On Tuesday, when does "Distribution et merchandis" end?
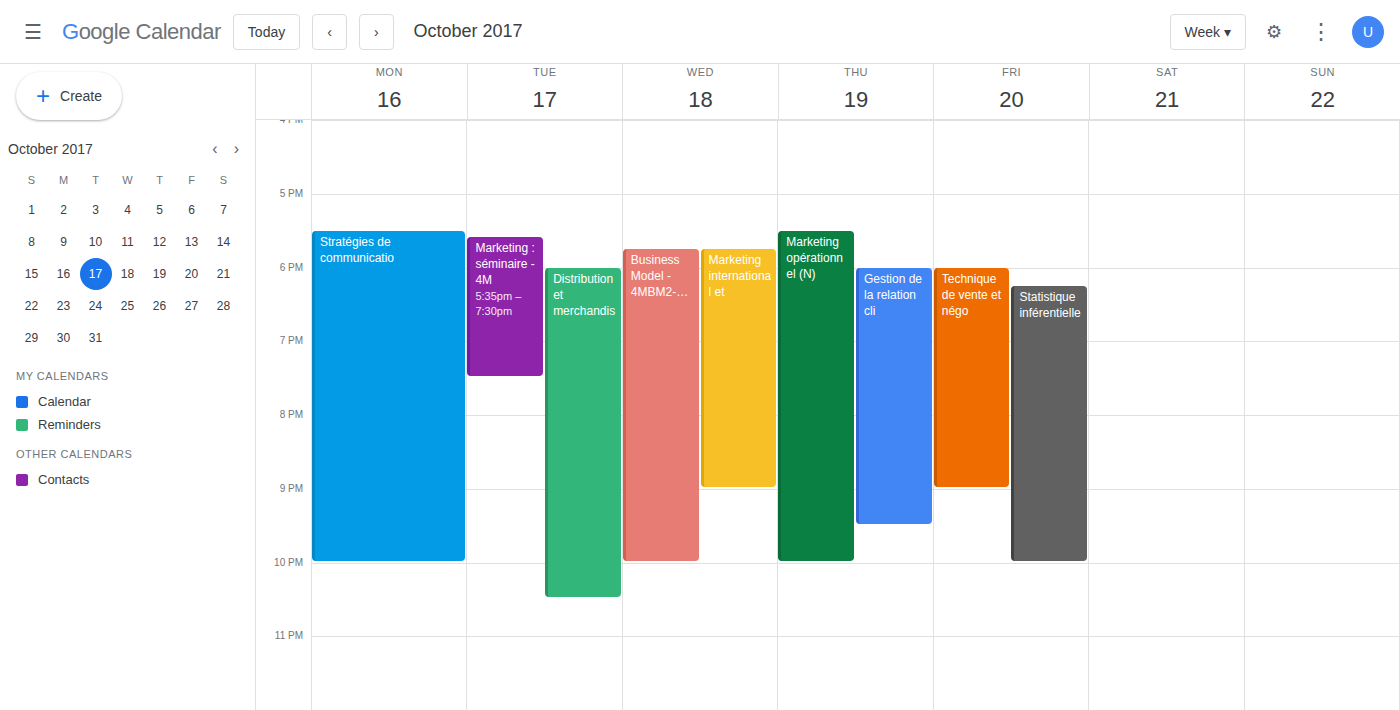
10:30 PM